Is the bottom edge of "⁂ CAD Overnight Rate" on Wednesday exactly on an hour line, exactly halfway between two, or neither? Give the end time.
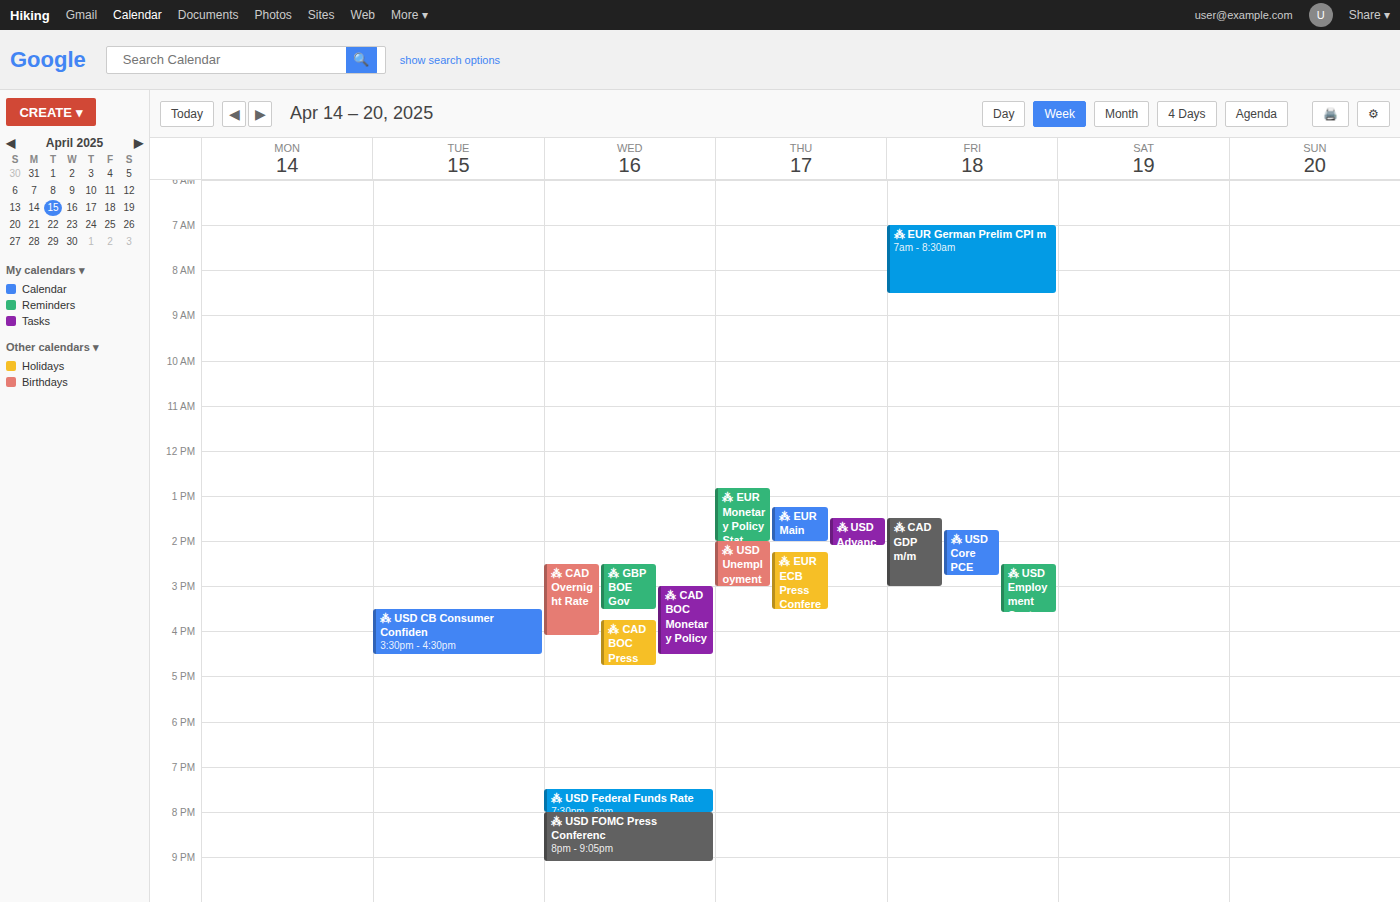
4:05 PM -- neither: 5 minutes below the 4 PM line and 55 minutes above the 5 PM line.